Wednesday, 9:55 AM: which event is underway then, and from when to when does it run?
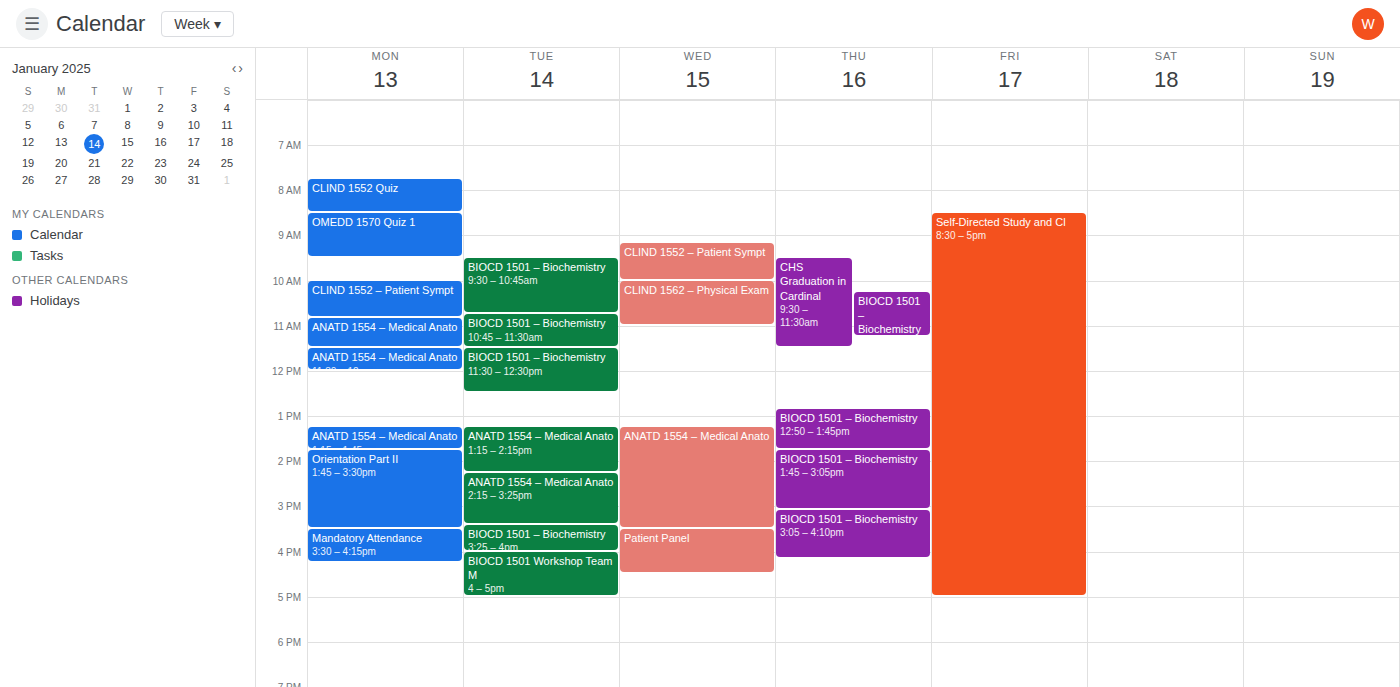
"CLIND 1552 – Patient Sympt", 9:10 AM to 10:00 AM